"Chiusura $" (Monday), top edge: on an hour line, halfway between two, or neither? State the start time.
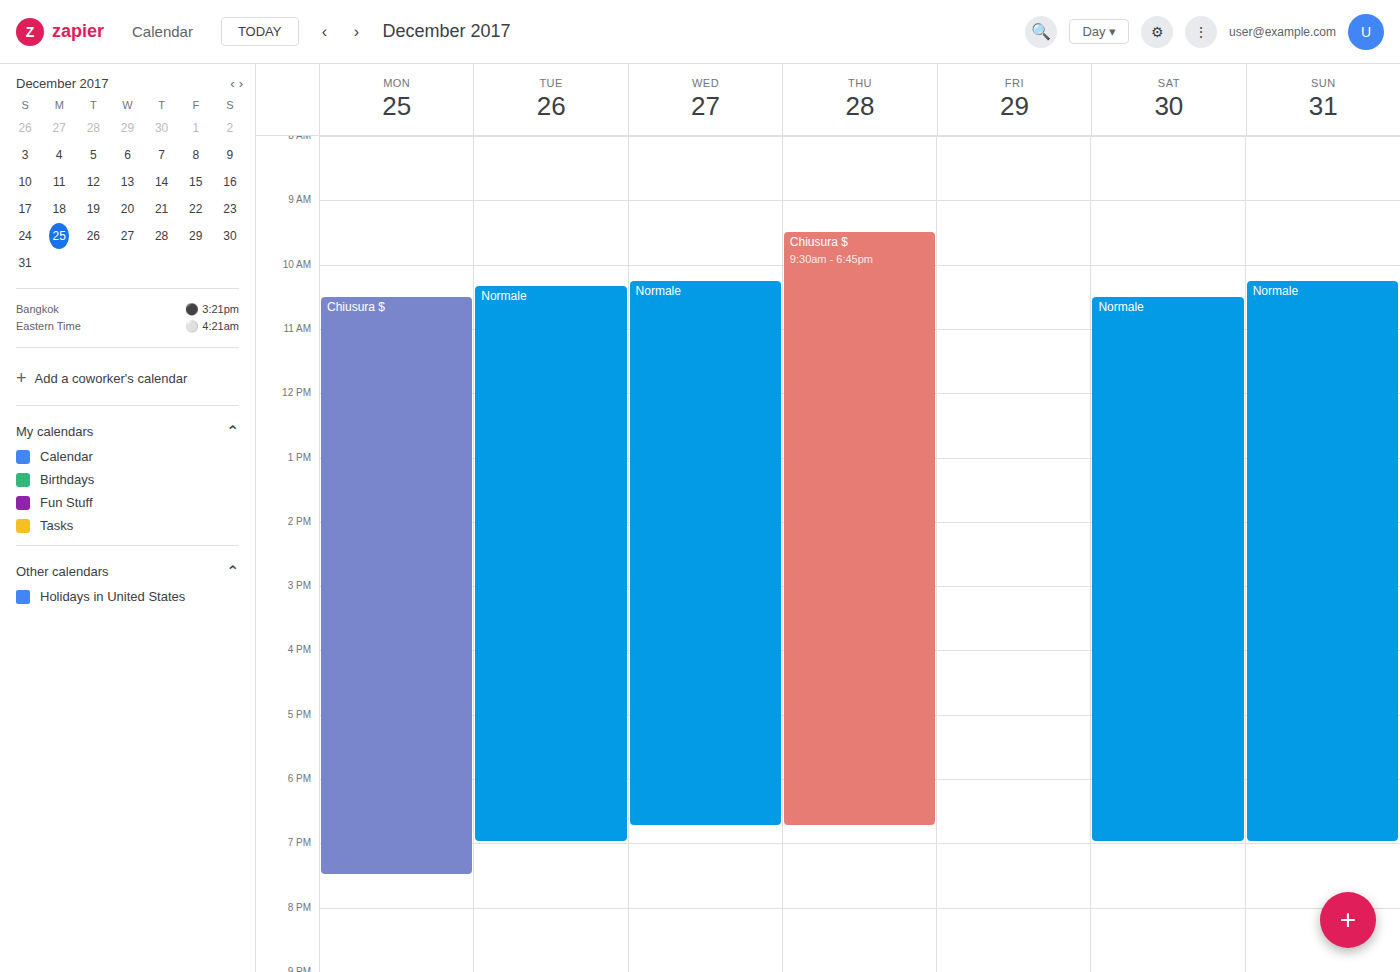
10:30 AM -- halfway between the 10 AM and 11 AM lines.